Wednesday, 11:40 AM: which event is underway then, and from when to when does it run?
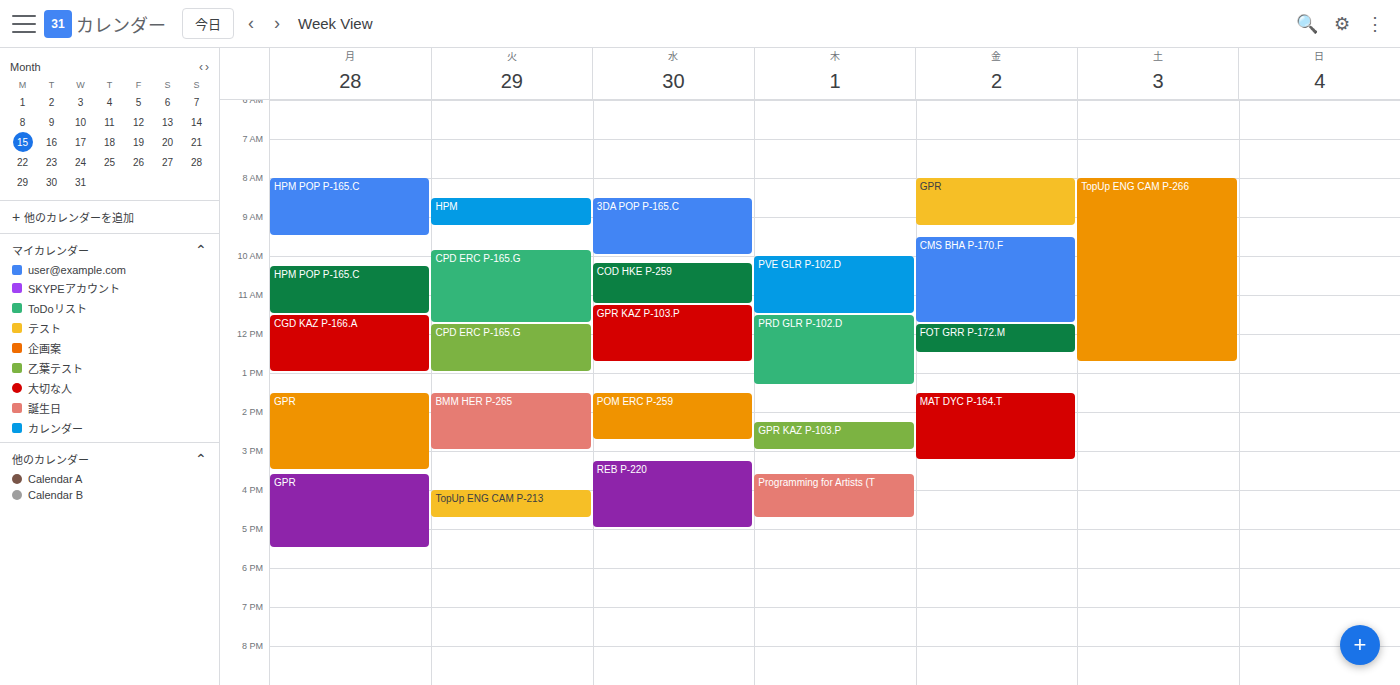
"GPR KAZ P-103.P", 11:15 AM to 12:45 PM